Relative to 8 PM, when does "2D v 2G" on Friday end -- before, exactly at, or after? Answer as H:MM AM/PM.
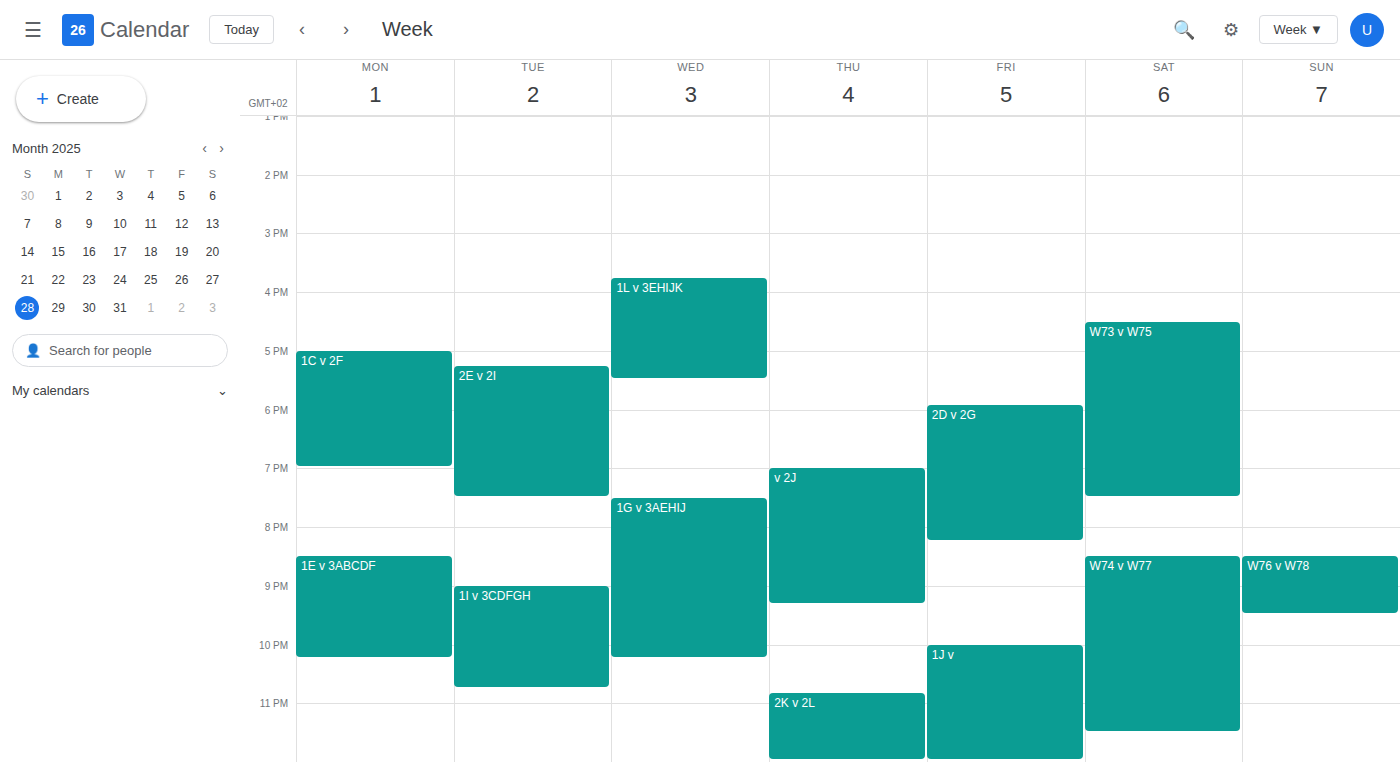
8:15 PM -- after 8 PM, 15 minutes below the 8 PM line.